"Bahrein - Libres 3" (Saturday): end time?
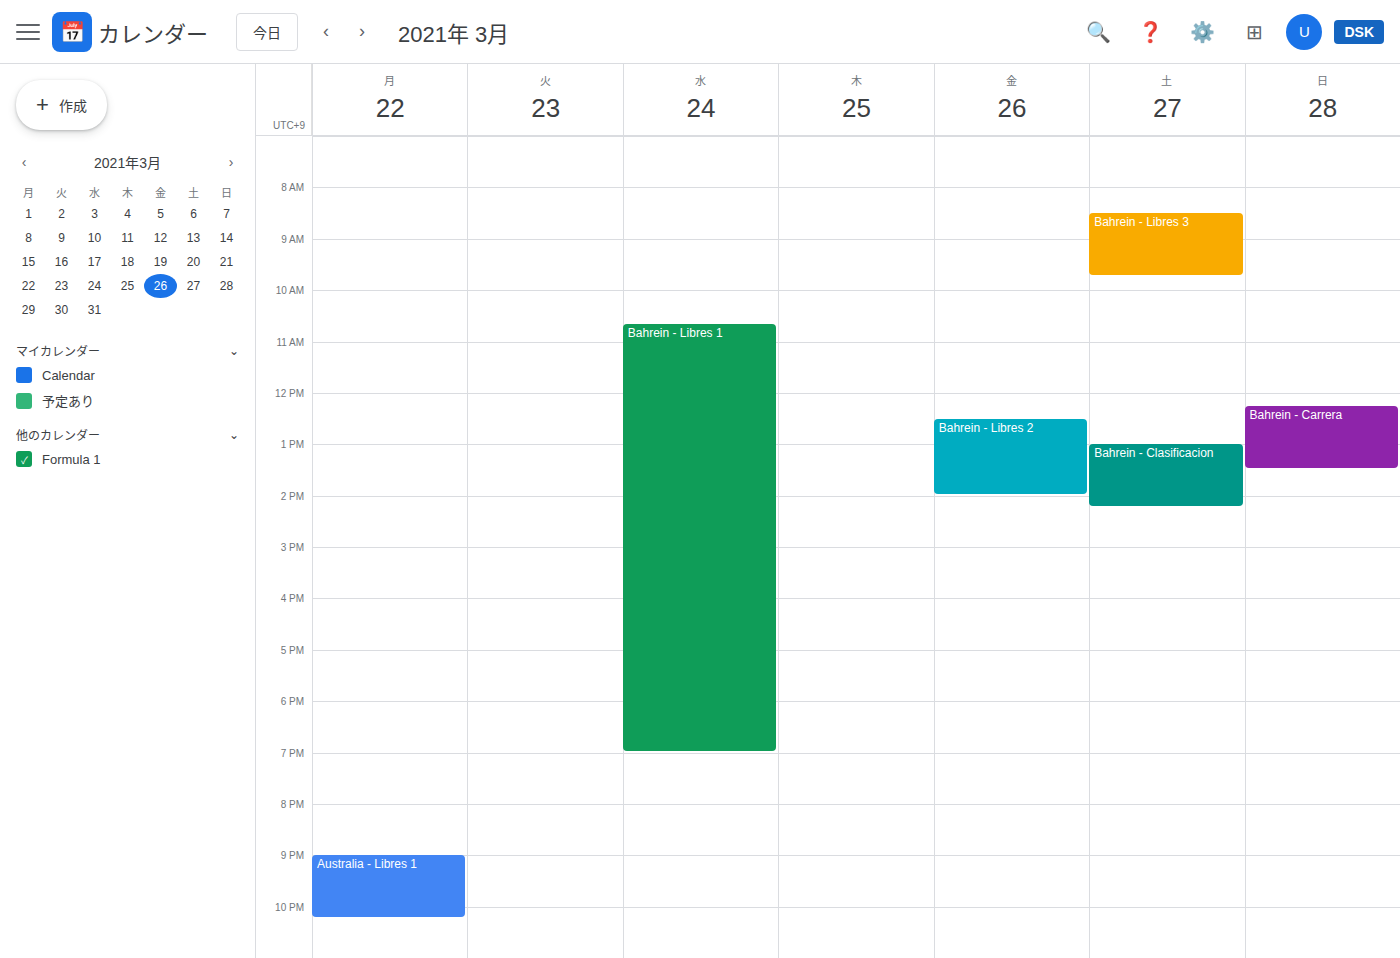
9:45 AM